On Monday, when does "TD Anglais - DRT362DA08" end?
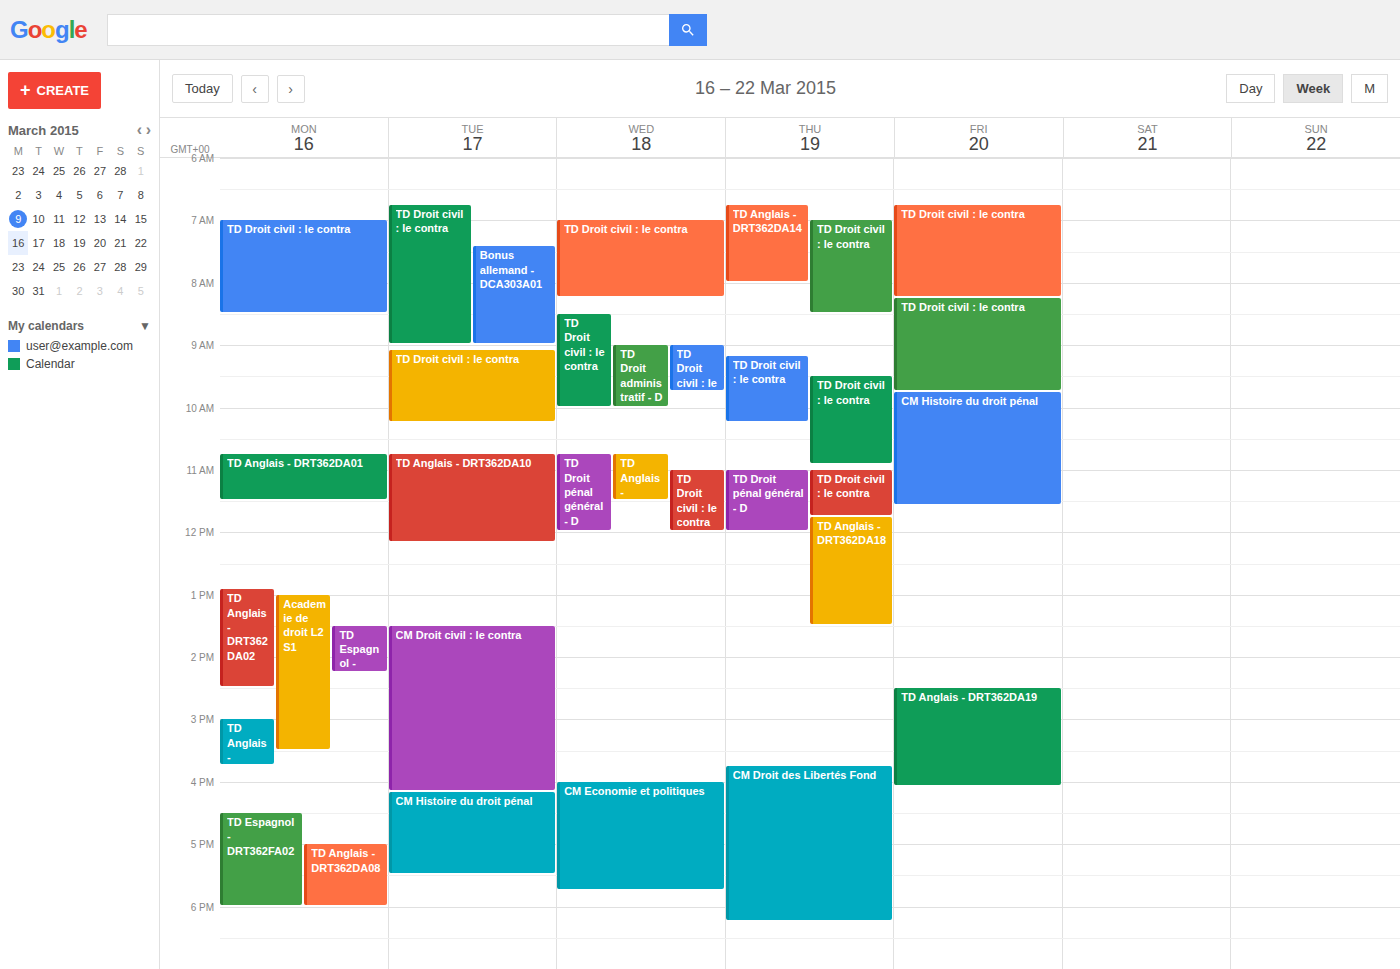
6:00 PM